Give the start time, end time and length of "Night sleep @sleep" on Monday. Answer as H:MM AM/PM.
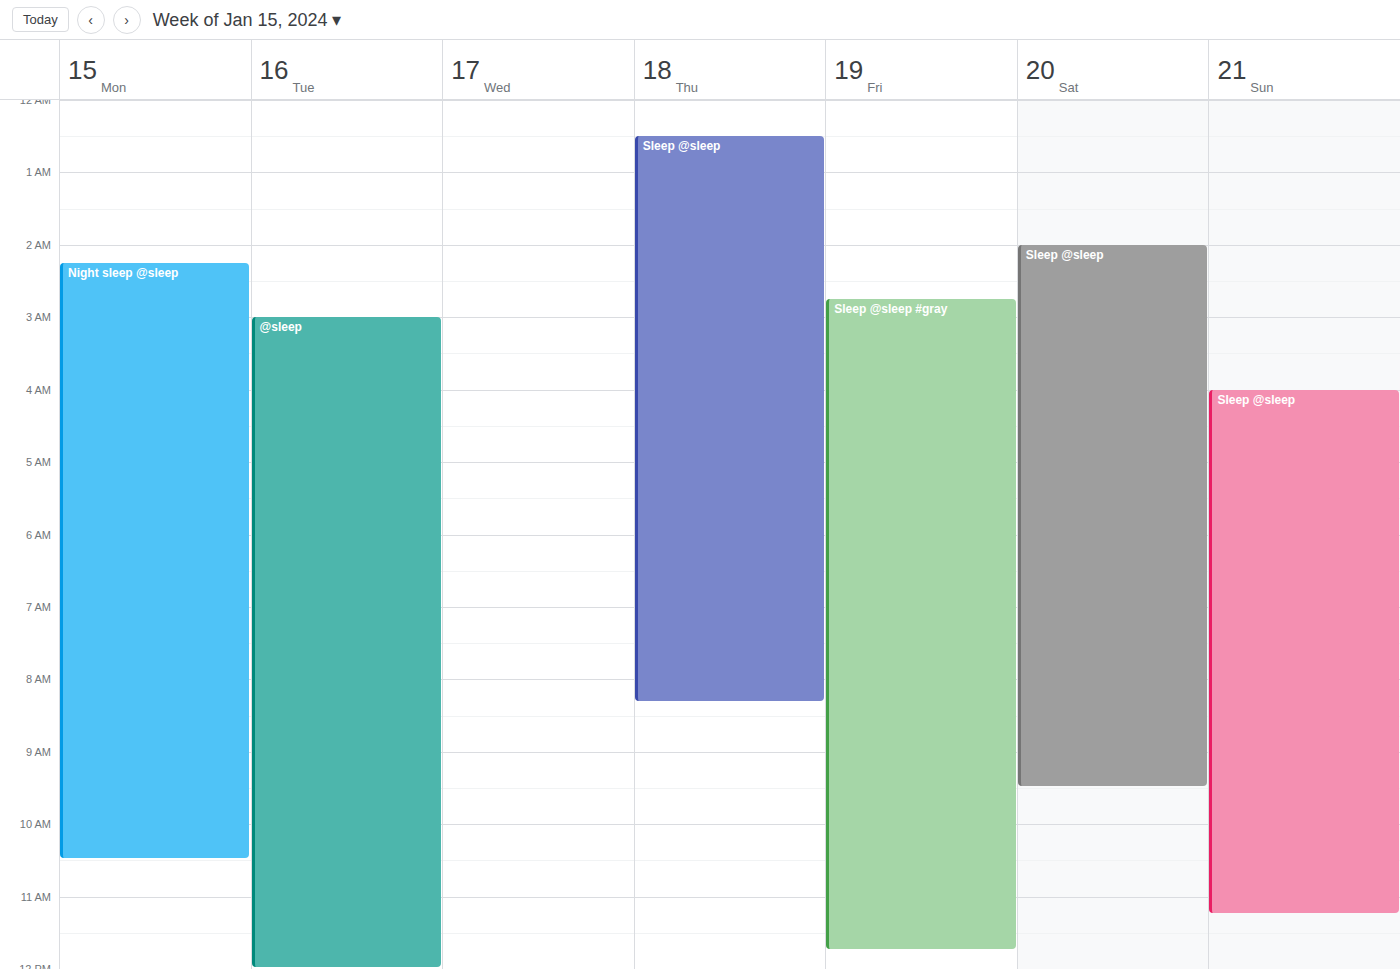
2:15 AM to 10:30 AM, 8 hours 15 minutes